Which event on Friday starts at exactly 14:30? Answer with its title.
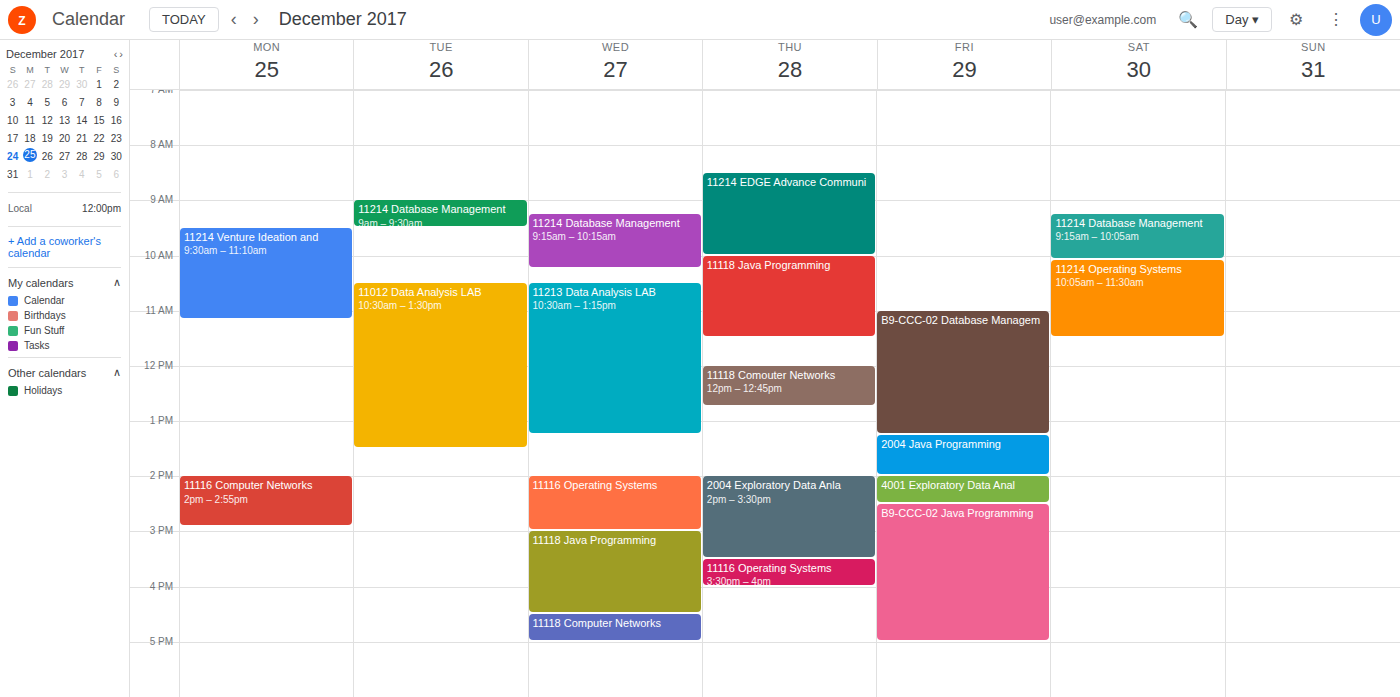
"B9-CCC-02 Java Programming"